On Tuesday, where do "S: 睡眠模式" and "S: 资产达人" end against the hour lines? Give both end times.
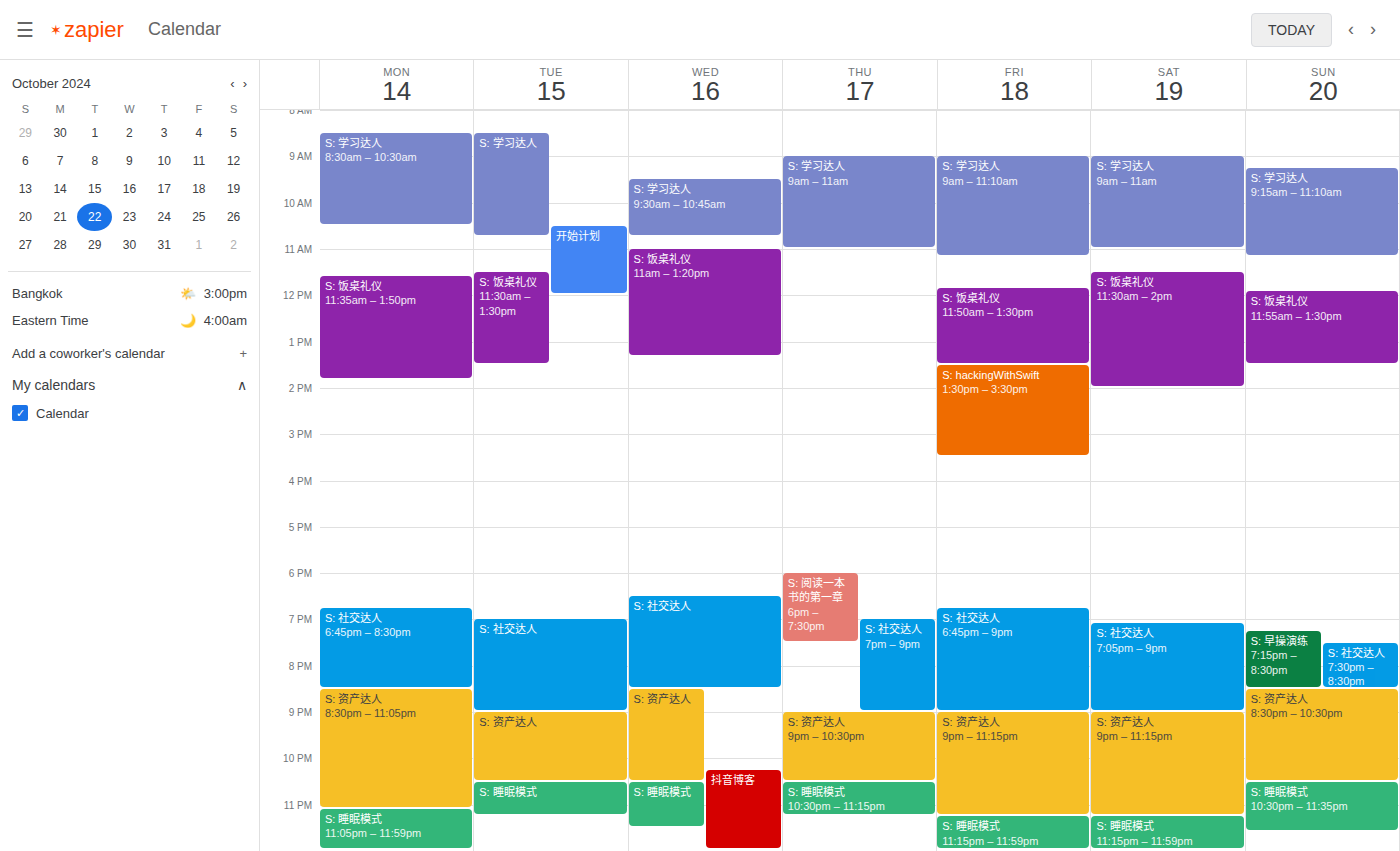
"S: 睡眠模式": 11:15 PM, neither: a quarter of the way from the 11 PM line to the 12 AM line. "S: 资产达人": 10:30 PM, halfway between the 10 PM and 11 PM lines.